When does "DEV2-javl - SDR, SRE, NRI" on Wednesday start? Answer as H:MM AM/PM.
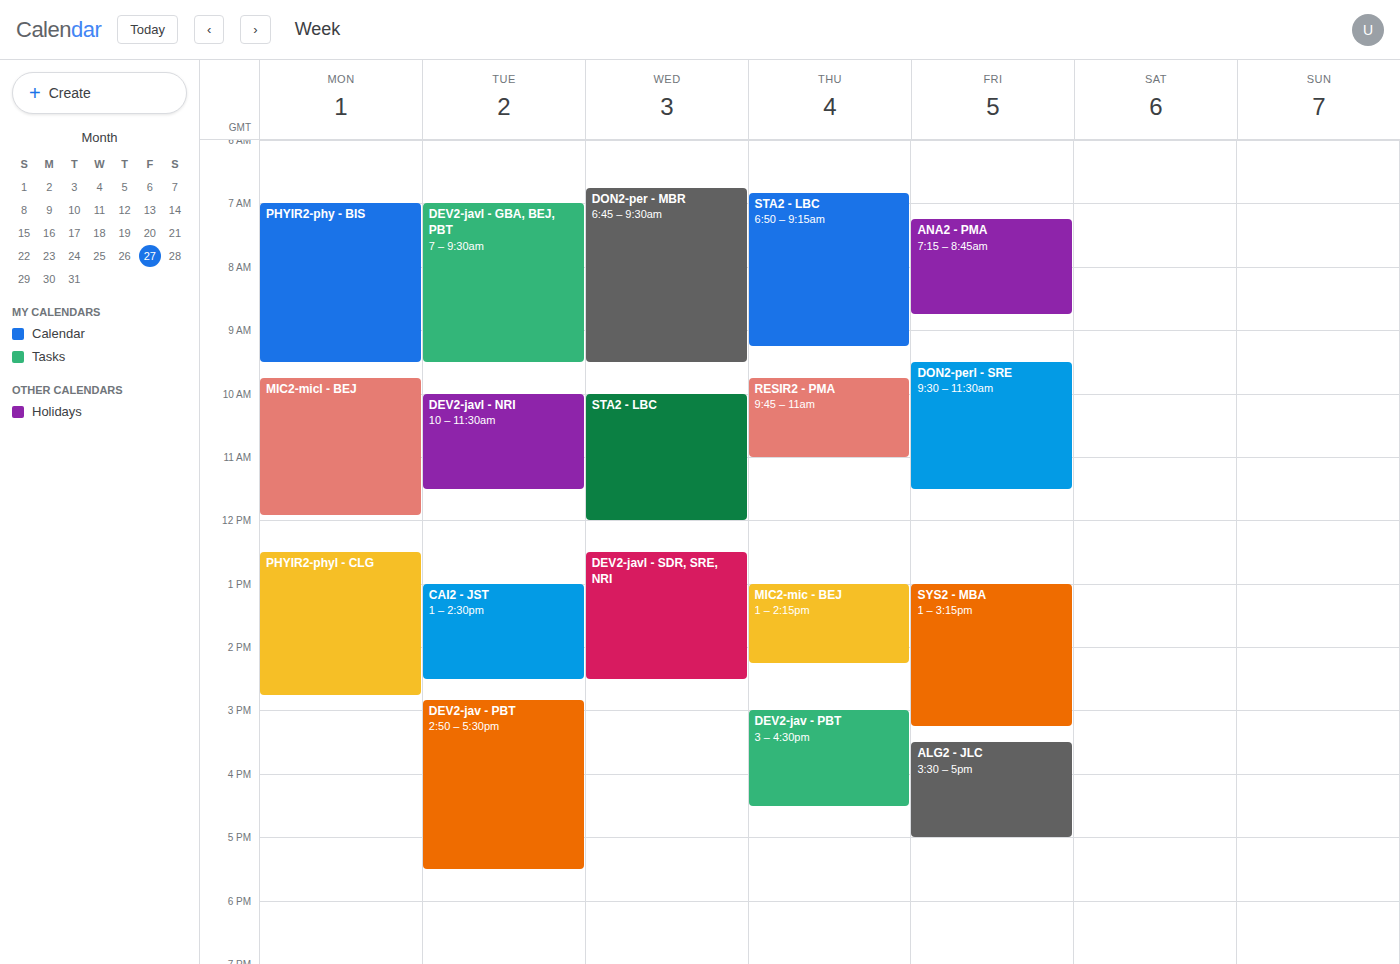
12:30 PM